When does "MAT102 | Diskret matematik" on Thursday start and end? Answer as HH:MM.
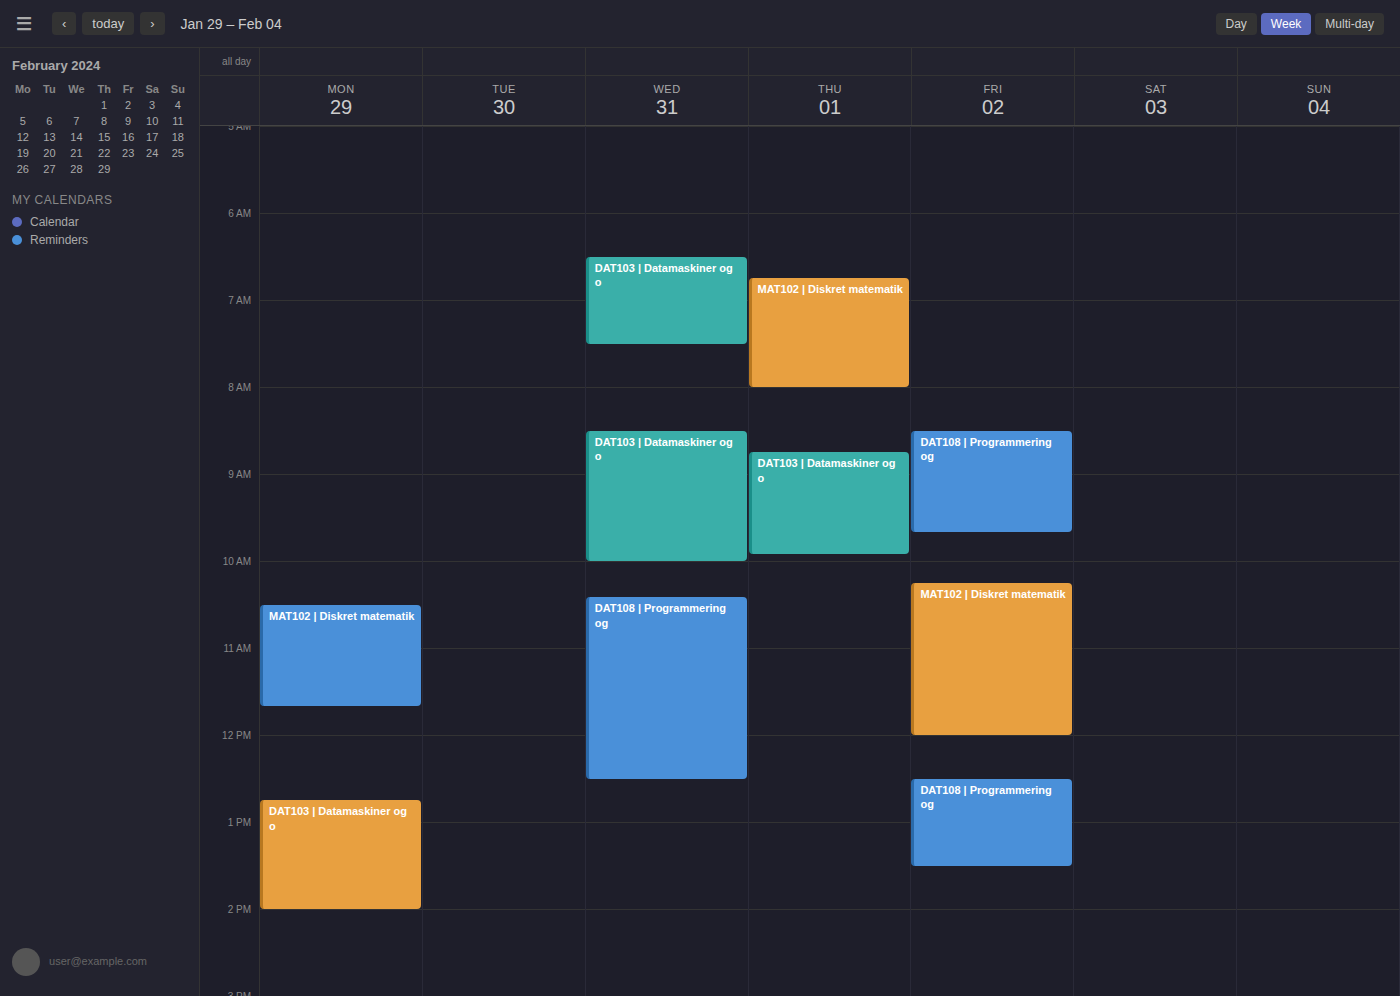
06:45 to 08:00